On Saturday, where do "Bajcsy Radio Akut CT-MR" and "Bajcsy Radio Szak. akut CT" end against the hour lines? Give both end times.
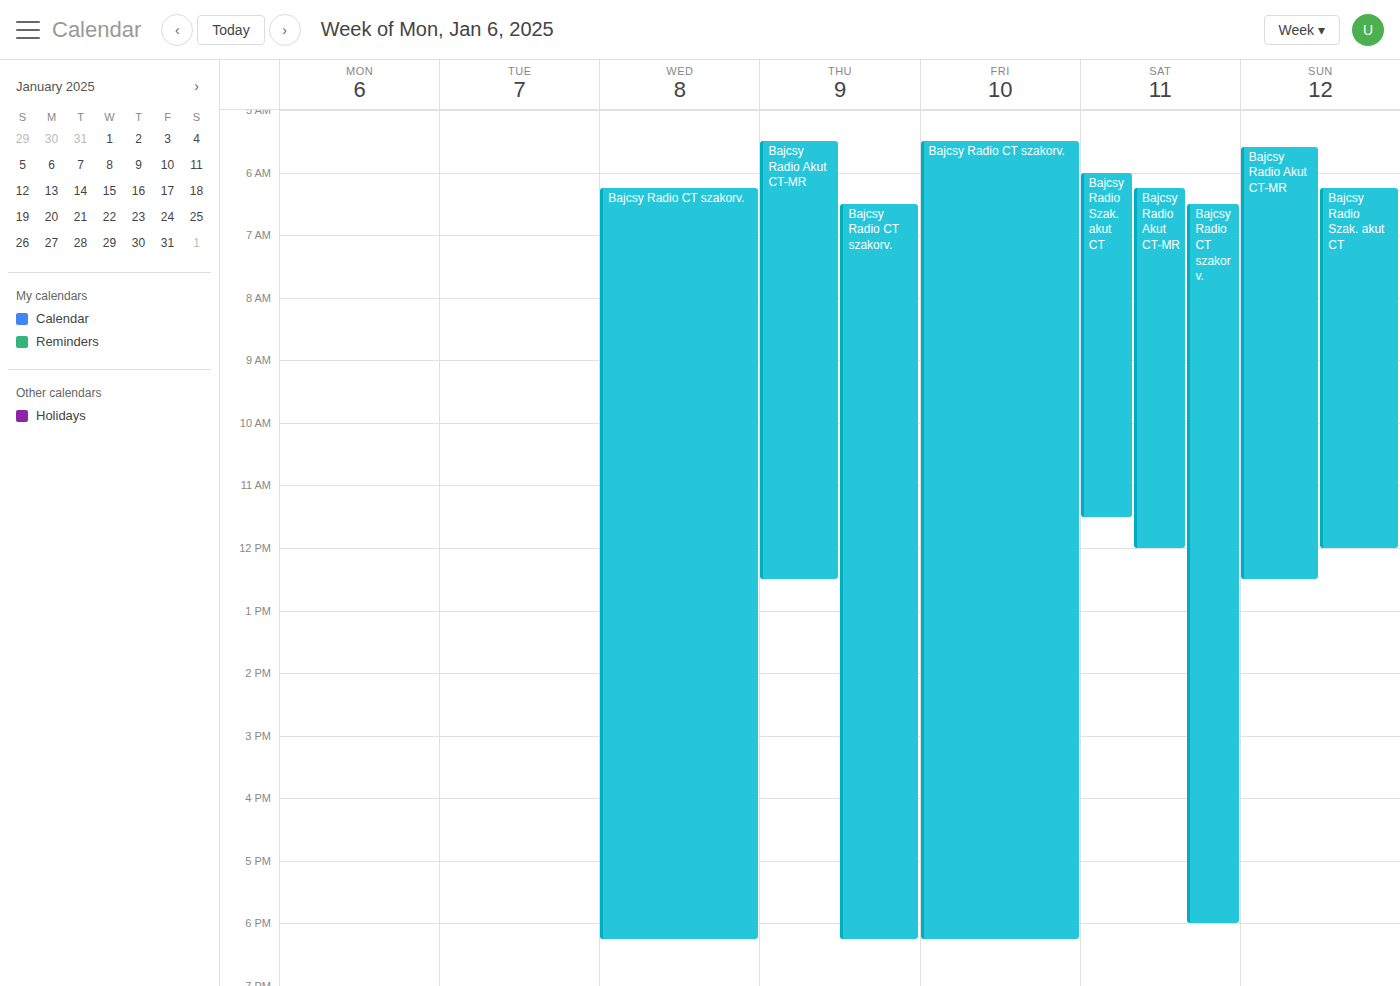
"Bajcsy Radio Akut CT-MR": 12:00 PM, exactly on the 12 PM line. "Bajcsy Radio Szak. akut CT": 11:30 AM, halfway between the 11 AM and 12 PM lines.